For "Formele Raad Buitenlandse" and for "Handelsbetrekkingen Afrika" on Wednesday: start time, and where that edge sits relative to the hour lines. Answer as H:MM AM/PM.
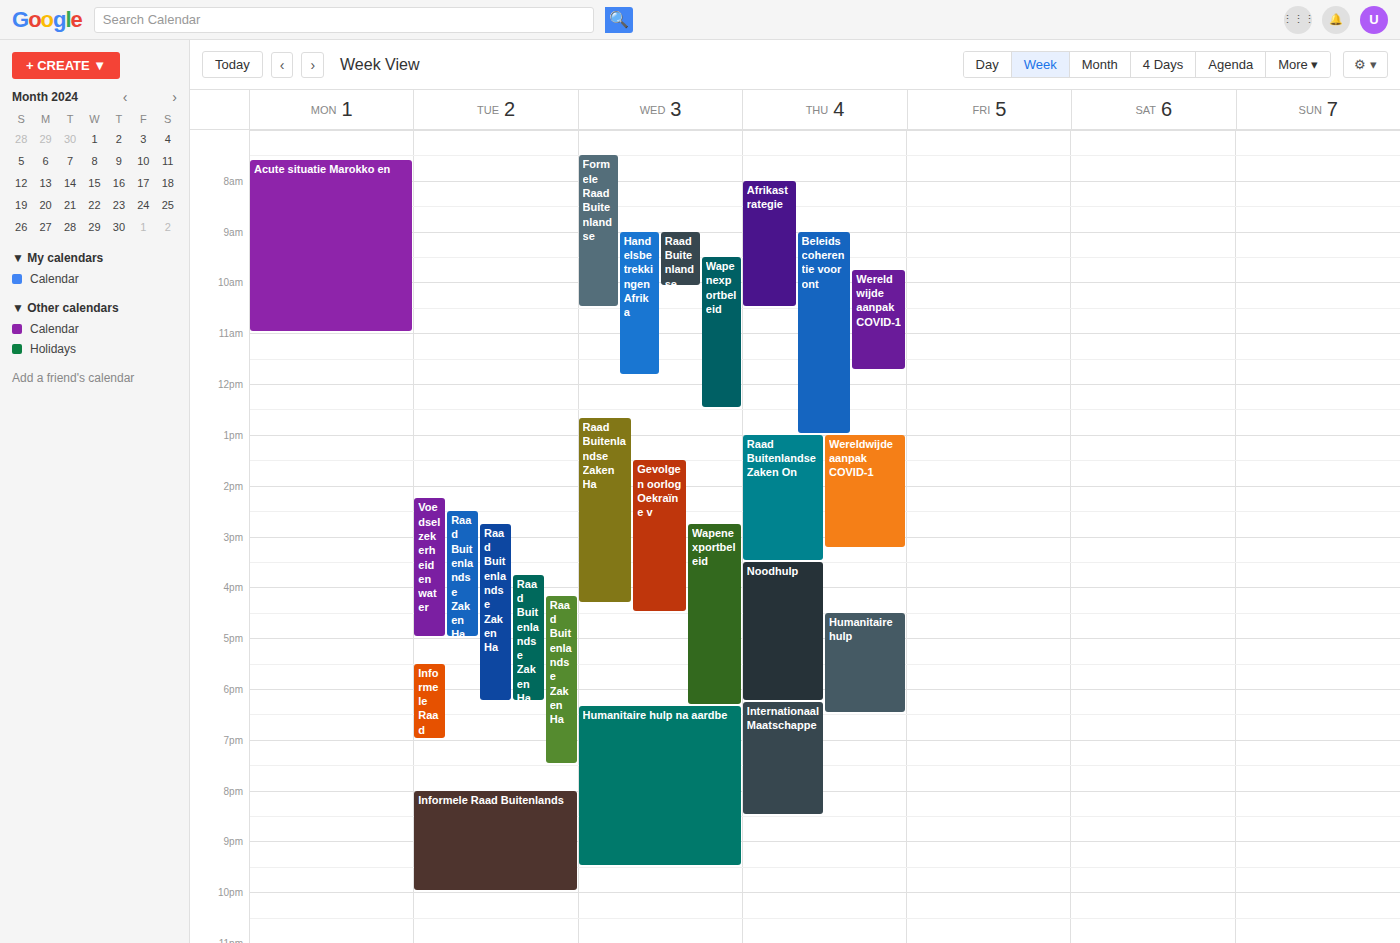
"Formele Raad Buitenlandse": 7:30 AM, halfway between the 7 AM and 8 AM lines. "Handelsbetrekkingen Afrika": 9:00 AM, exactly on the 9 AM line.